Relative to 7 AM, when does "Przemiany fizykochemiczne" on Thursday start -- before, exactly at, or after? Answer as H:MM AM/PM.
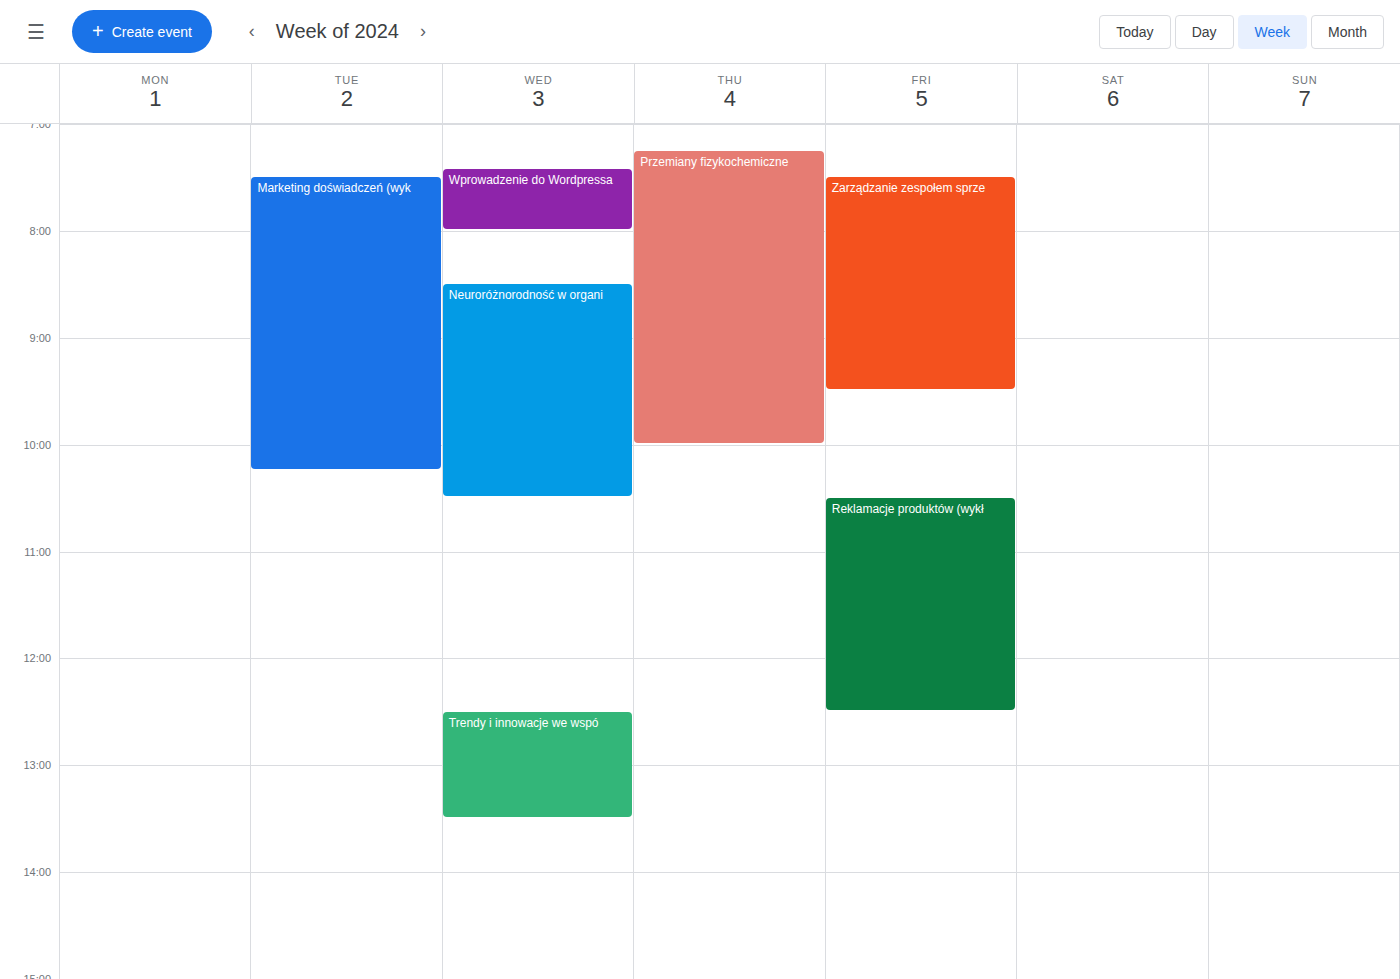
7:15 AM -- after 7 AM, 15 minutes below the 7 AM line.